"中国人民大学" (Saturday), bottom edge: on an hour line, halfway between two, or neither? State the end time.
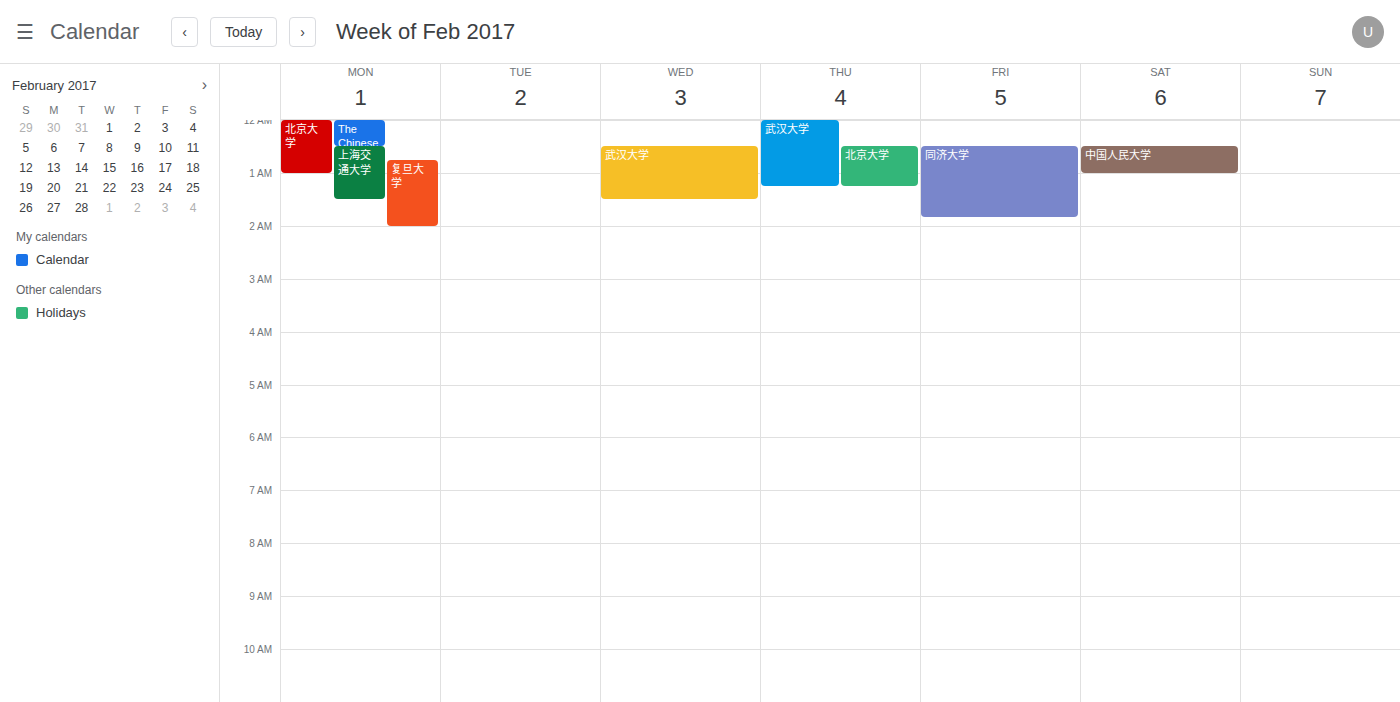
1:00 AM -- exactly on the 1 AM line.